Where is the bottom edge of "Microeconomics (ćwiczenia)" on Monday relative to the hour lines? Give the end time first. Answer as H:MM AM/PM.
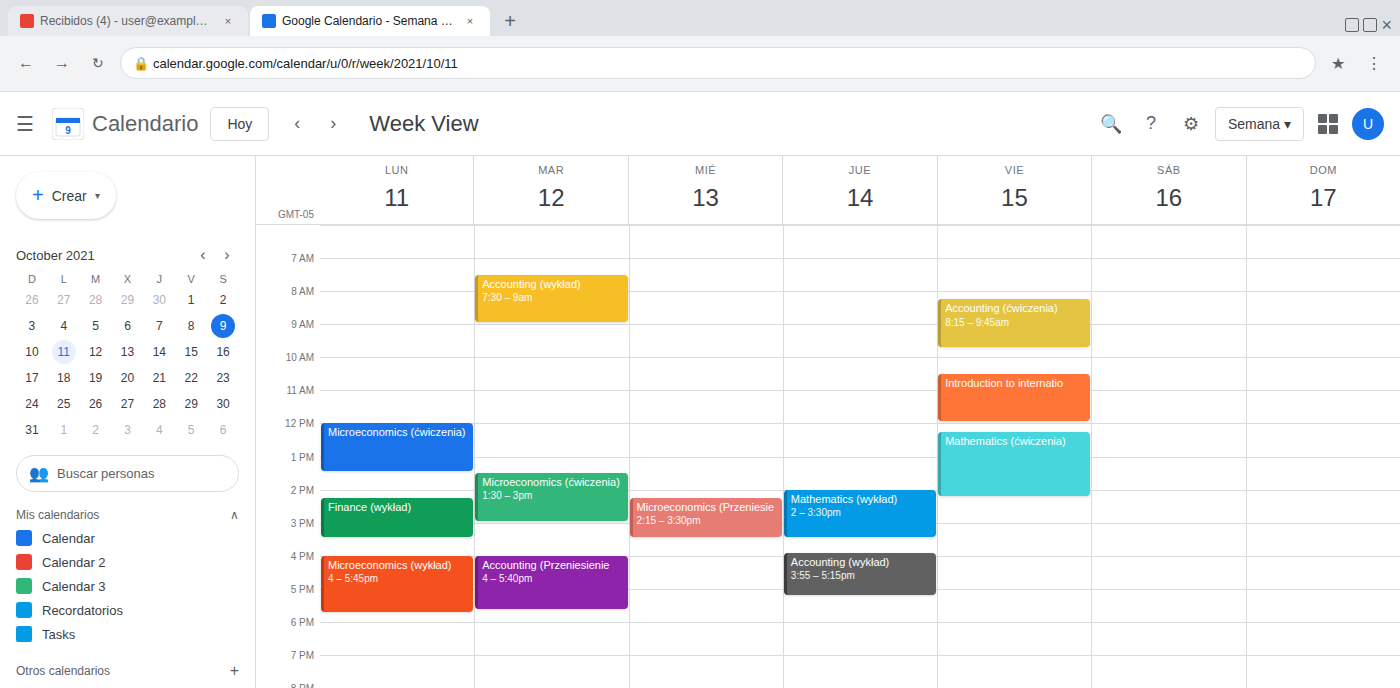
1:30 PM -- halfway between the 1 PM and 2 PM lines.